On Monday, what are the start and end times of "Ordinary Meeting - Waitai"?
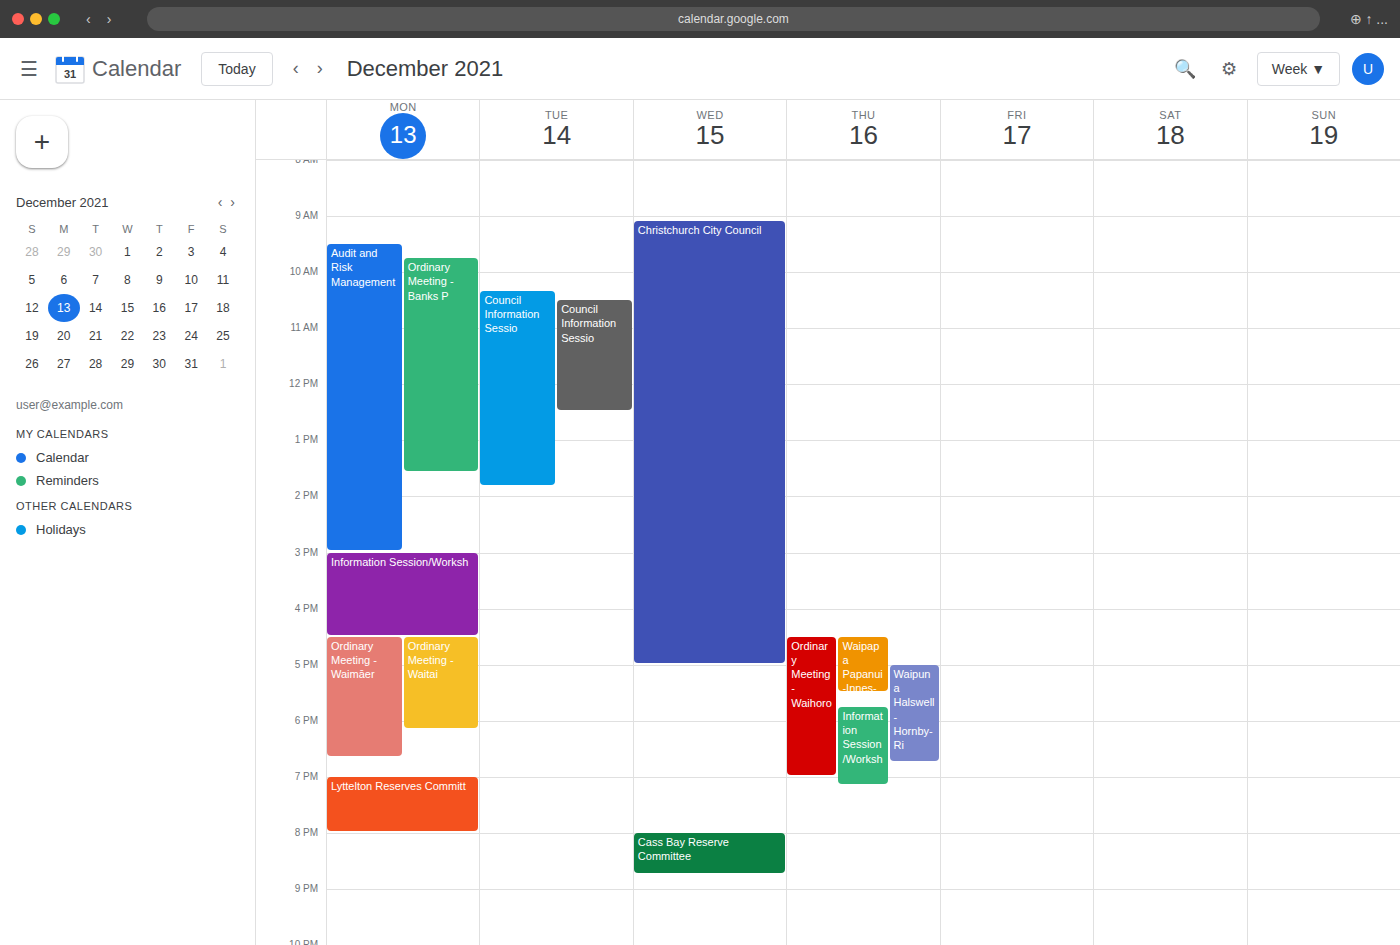
4:30 PM to 6:10 PM